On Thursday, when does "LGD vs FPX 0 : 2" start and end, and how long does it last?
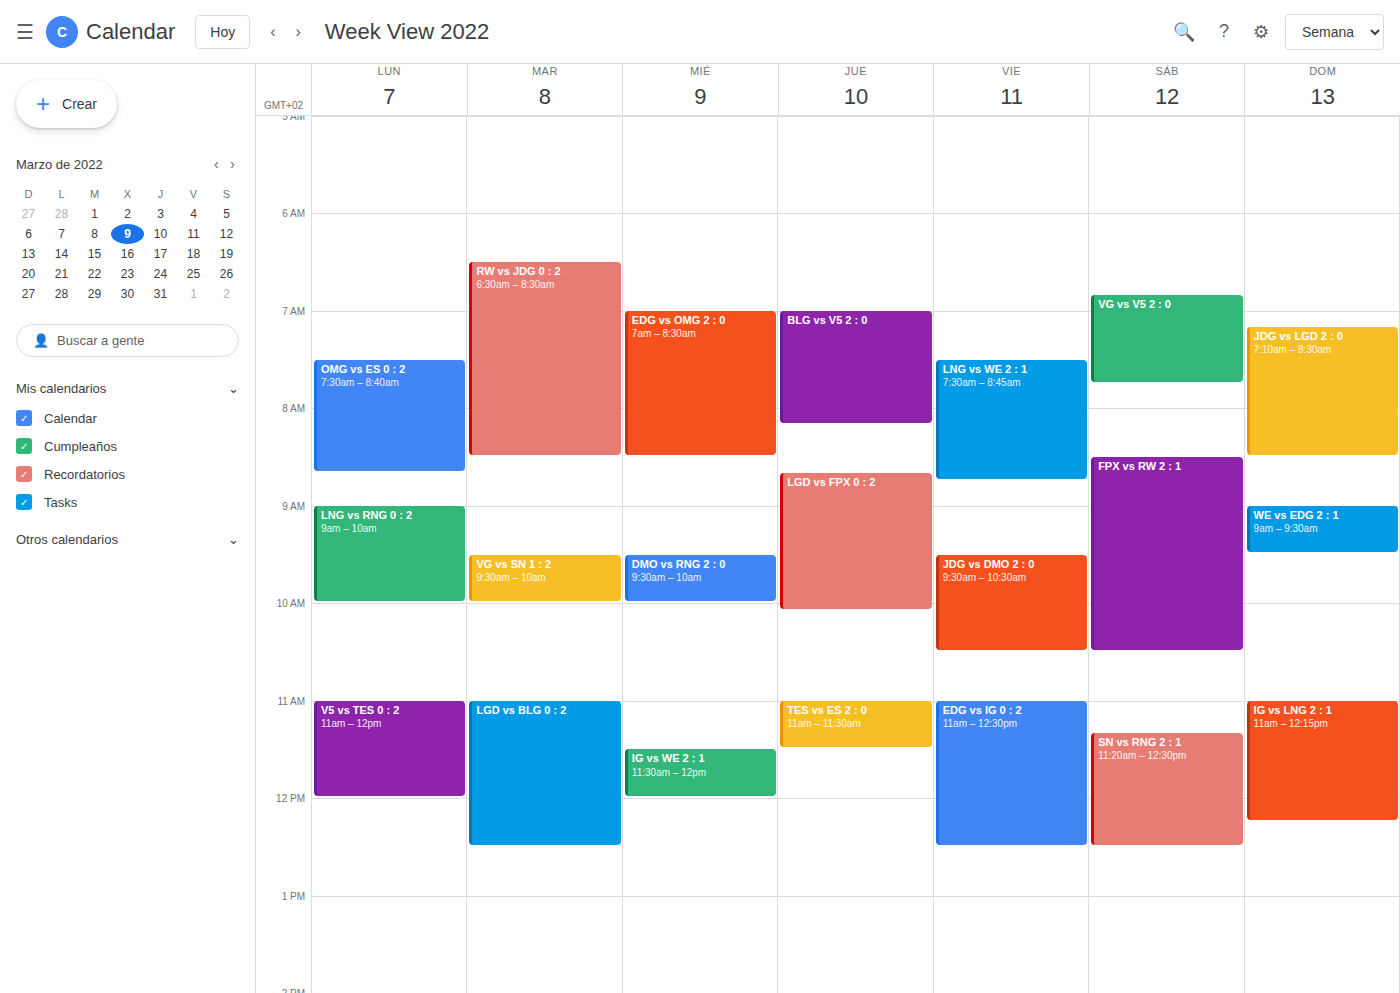
8:40 AM to 10:05 AM, 1 hour 25 minutes